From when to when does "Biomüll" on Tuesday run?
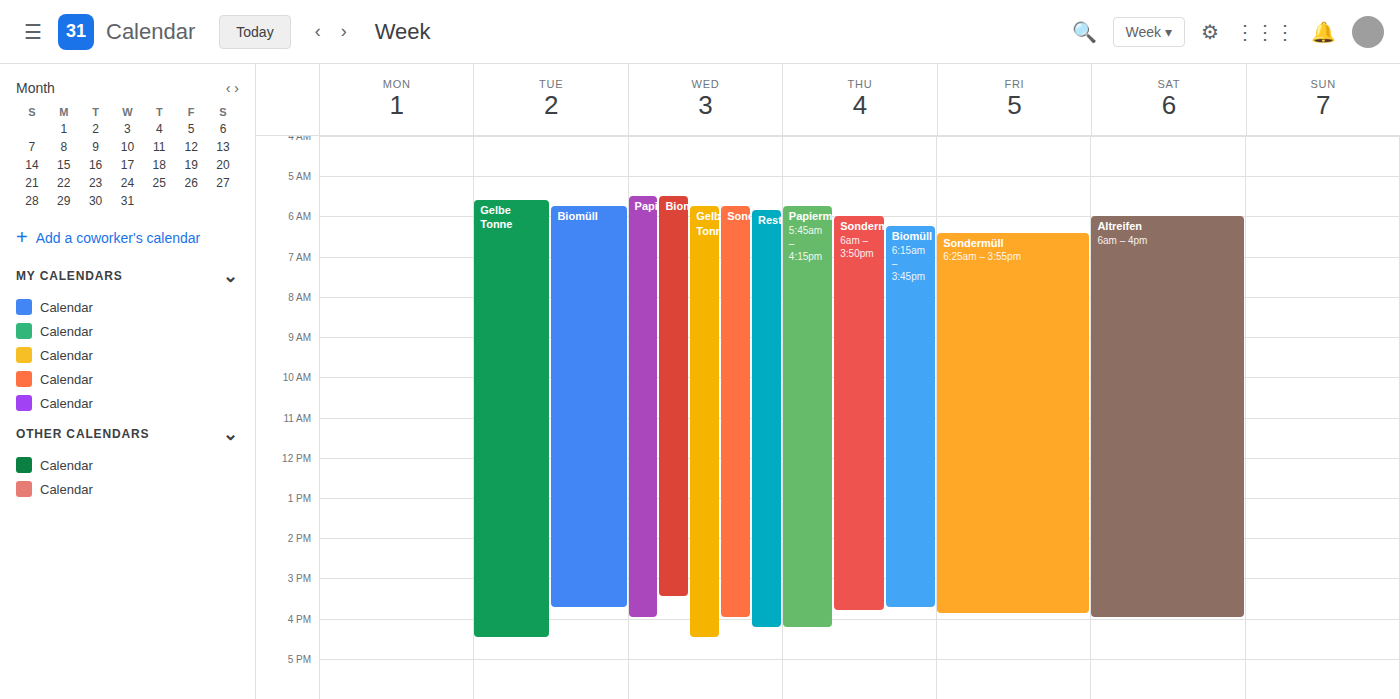
5:45 AM to 3:45 PM